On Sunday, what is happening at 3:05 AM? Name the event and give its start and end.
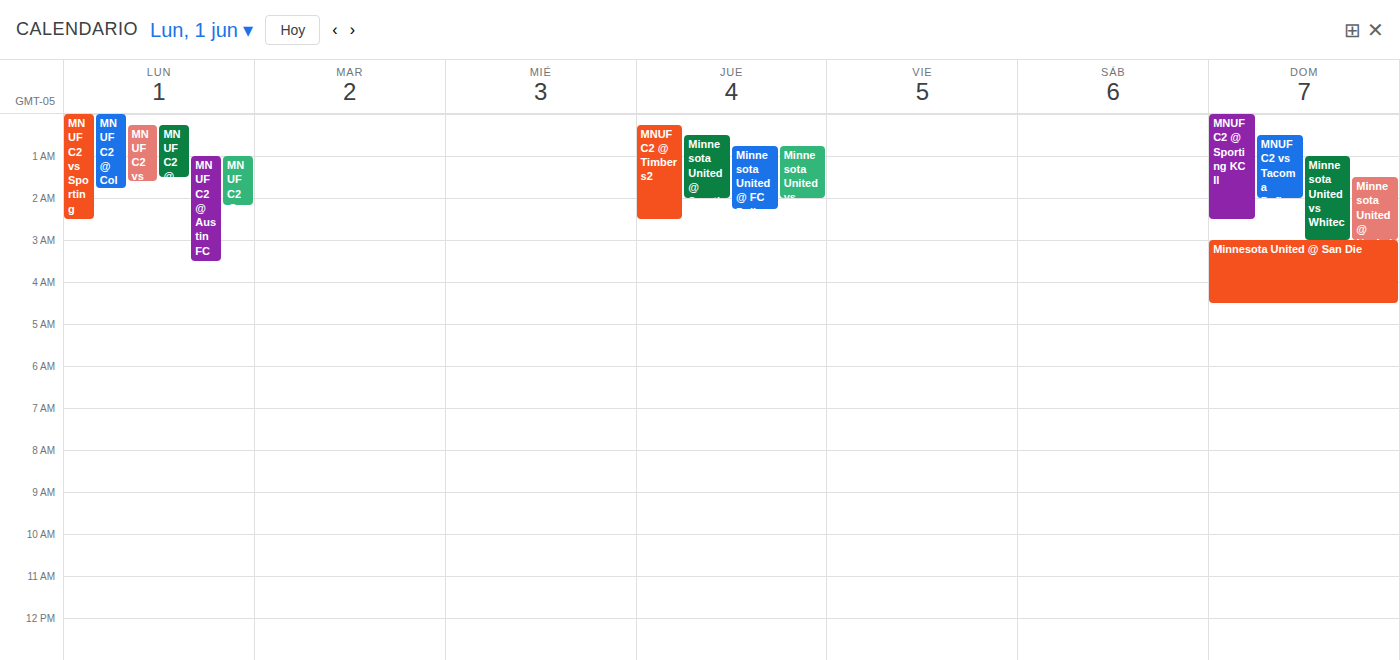
"Minnesota United @ San Die", 3:00 AM to 4:30 AM